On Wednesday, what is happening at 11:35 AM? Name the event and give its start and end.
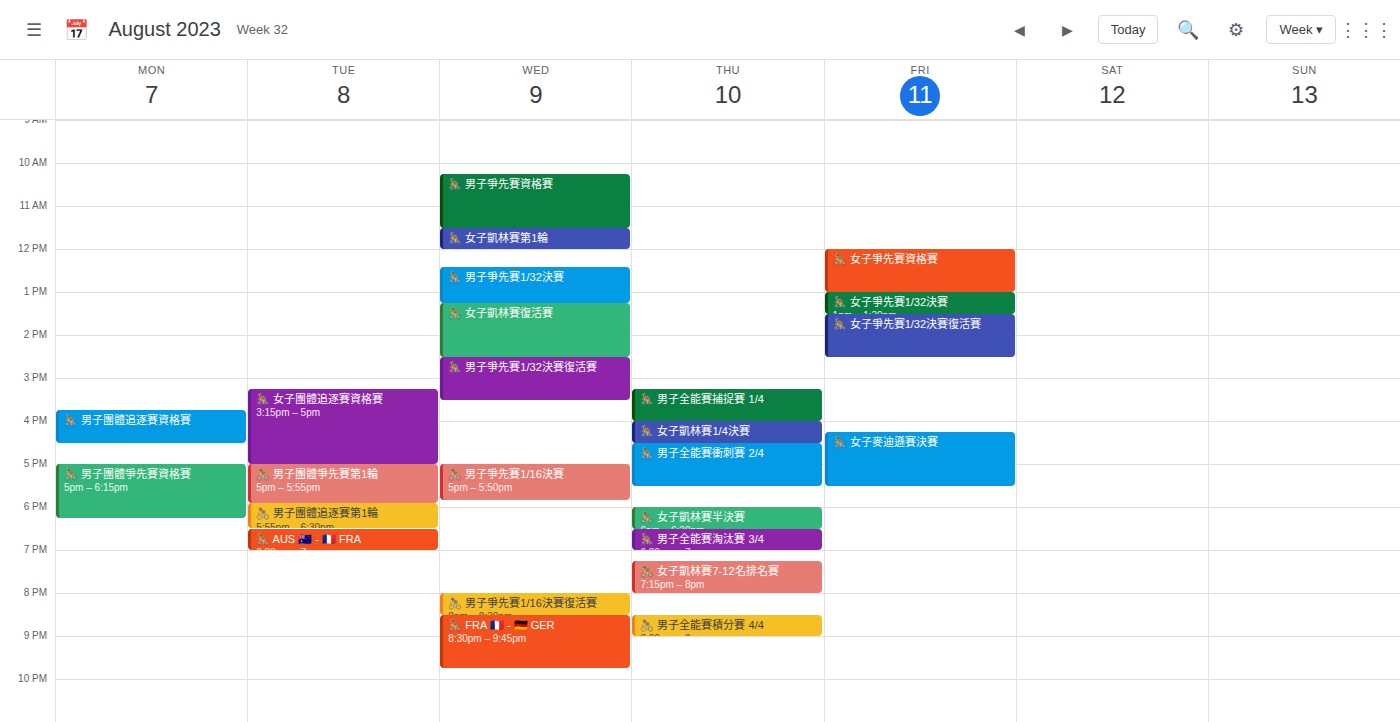
"🚴 女子凱林賽第1輪", 11:30 AM to 12:00 PM